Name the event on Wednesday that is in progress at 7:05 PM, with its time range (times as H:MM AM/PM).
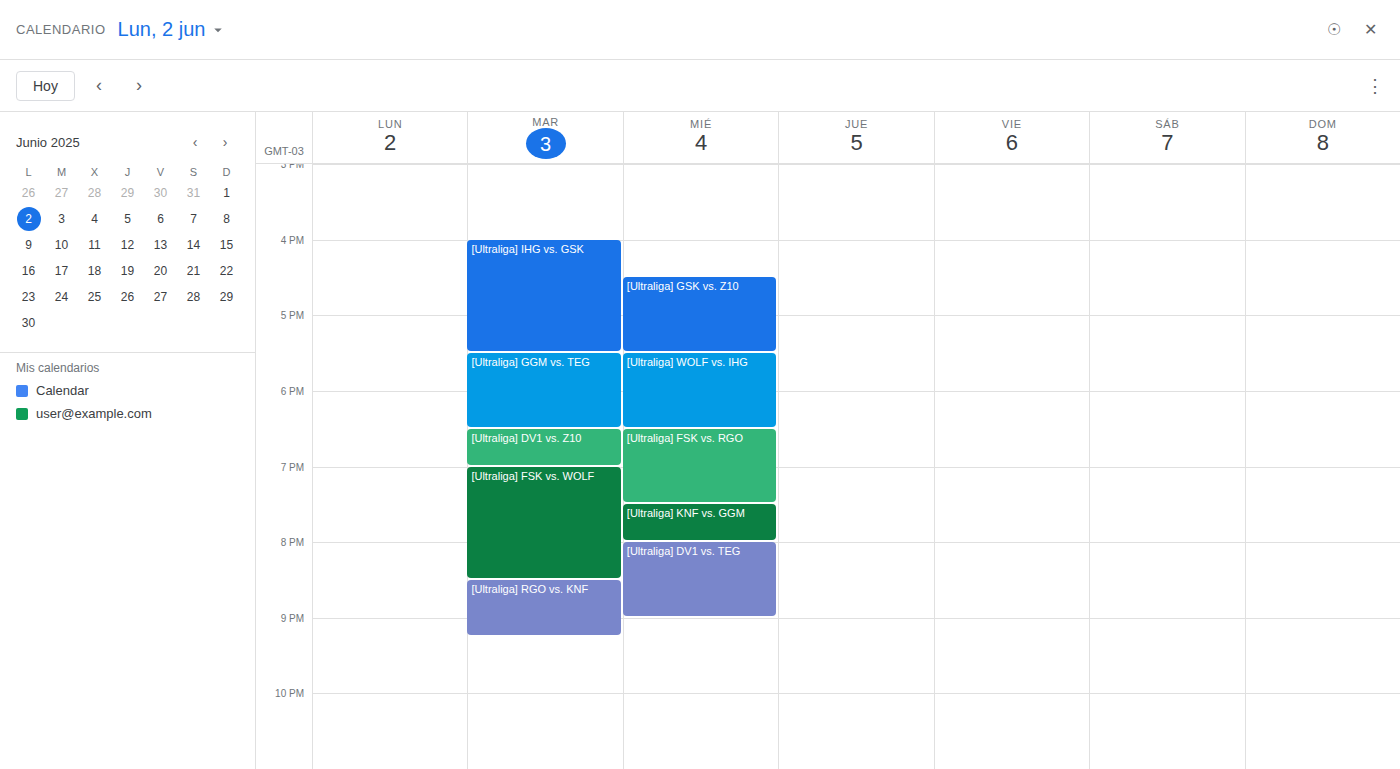
"[Ultraliga] FSK vs. RGO", 6:30 PM to 7:30 PM